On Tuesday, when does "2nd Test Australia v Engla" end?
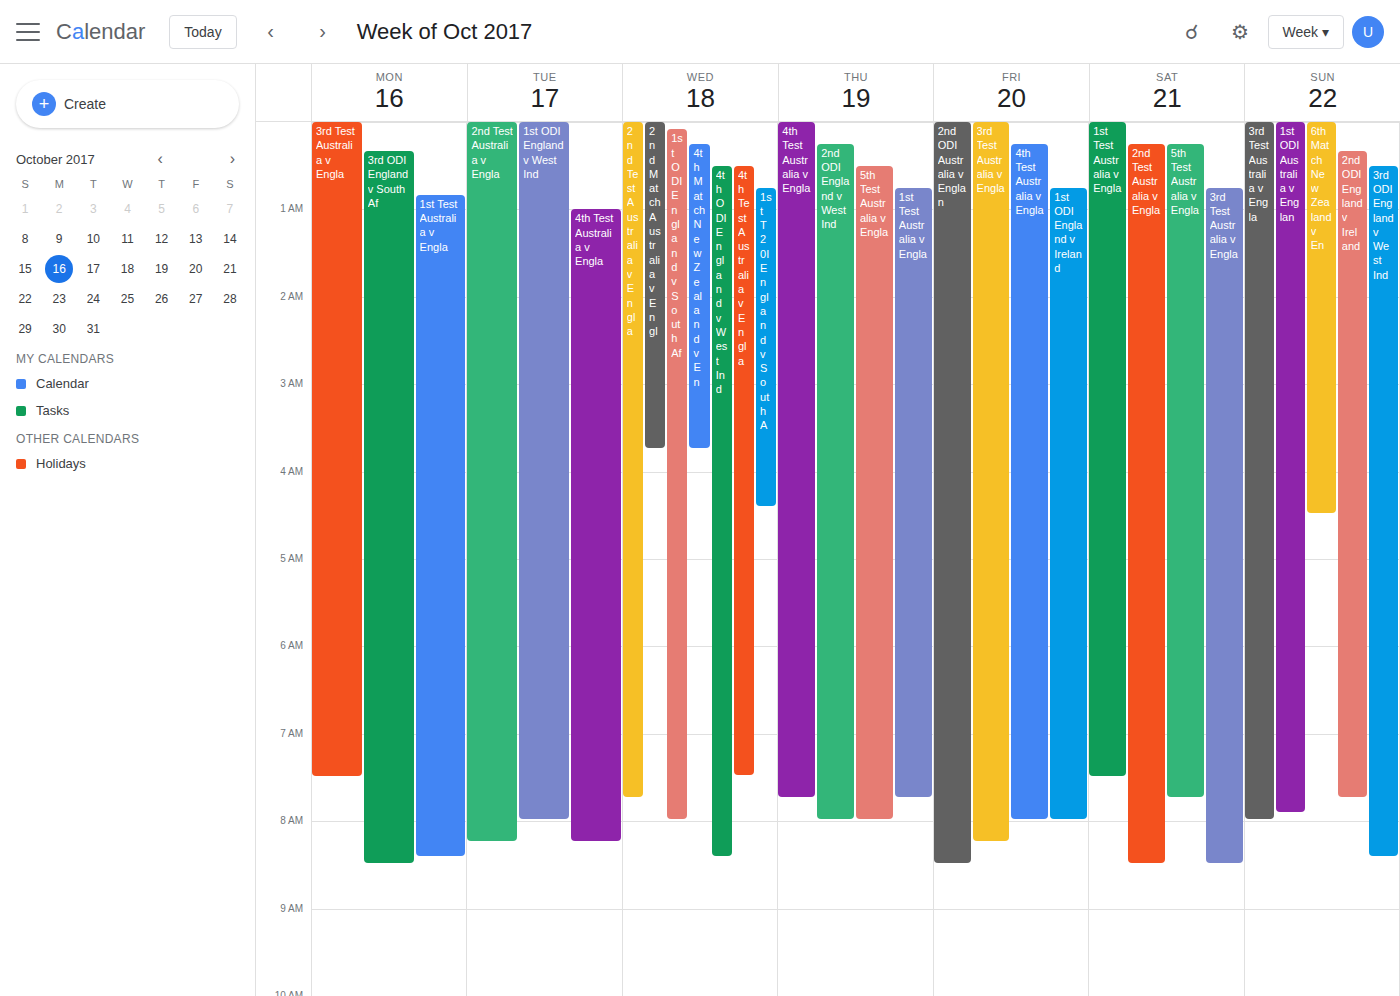
8:15 AM